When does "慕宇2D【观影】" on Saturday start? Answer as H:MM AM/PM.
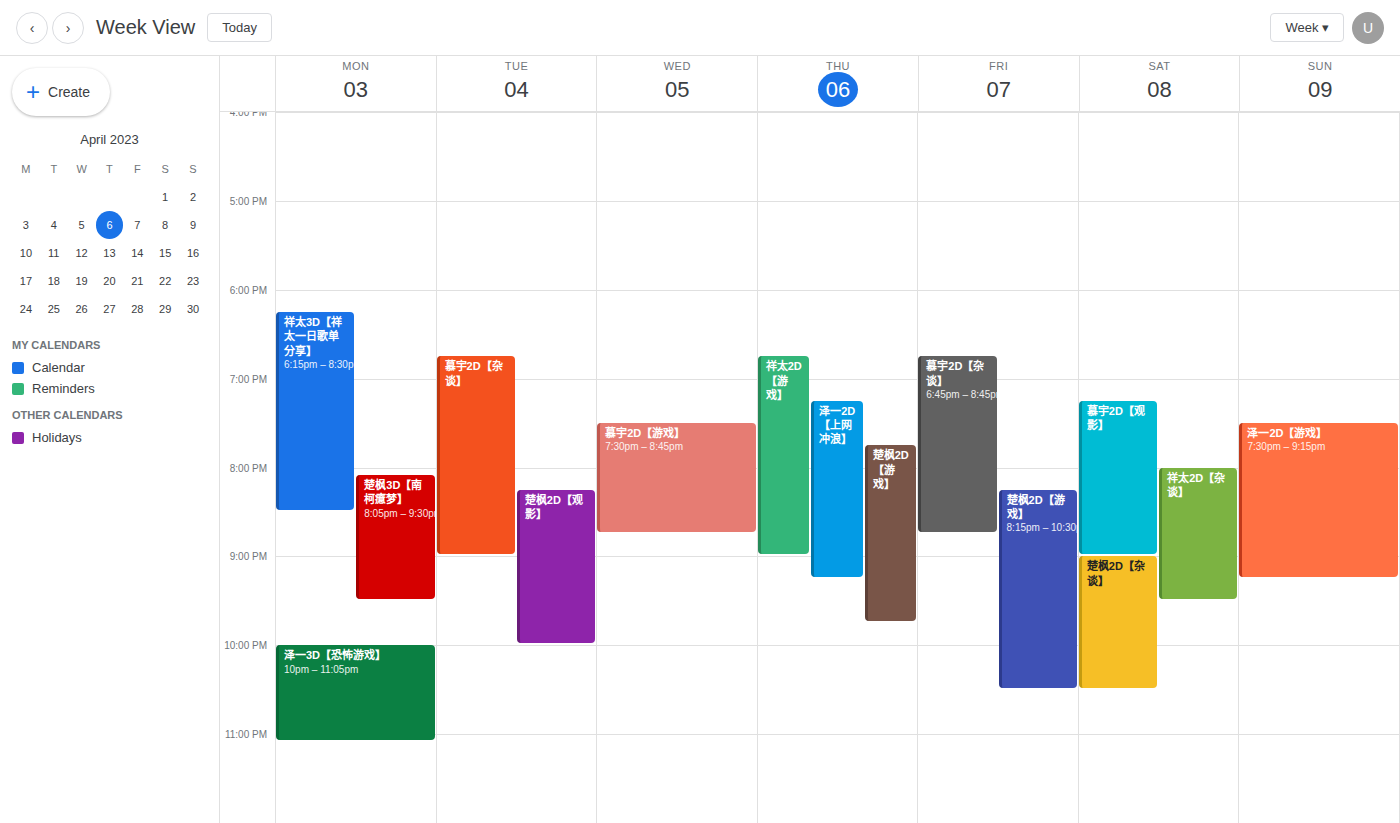
7:15 PM